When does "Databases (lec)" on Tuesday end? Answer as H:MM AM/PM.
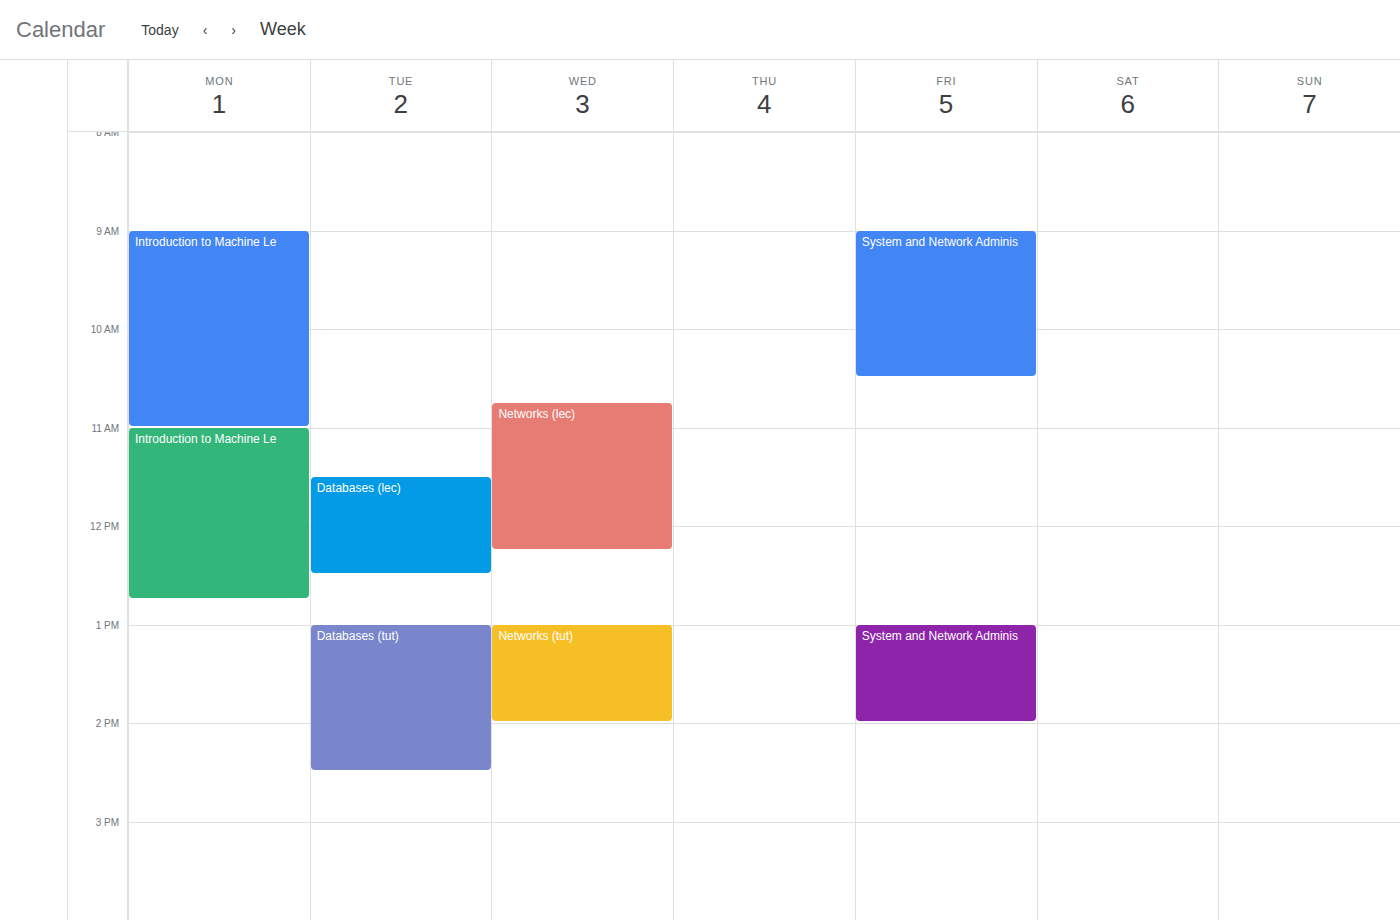
12:30 PM